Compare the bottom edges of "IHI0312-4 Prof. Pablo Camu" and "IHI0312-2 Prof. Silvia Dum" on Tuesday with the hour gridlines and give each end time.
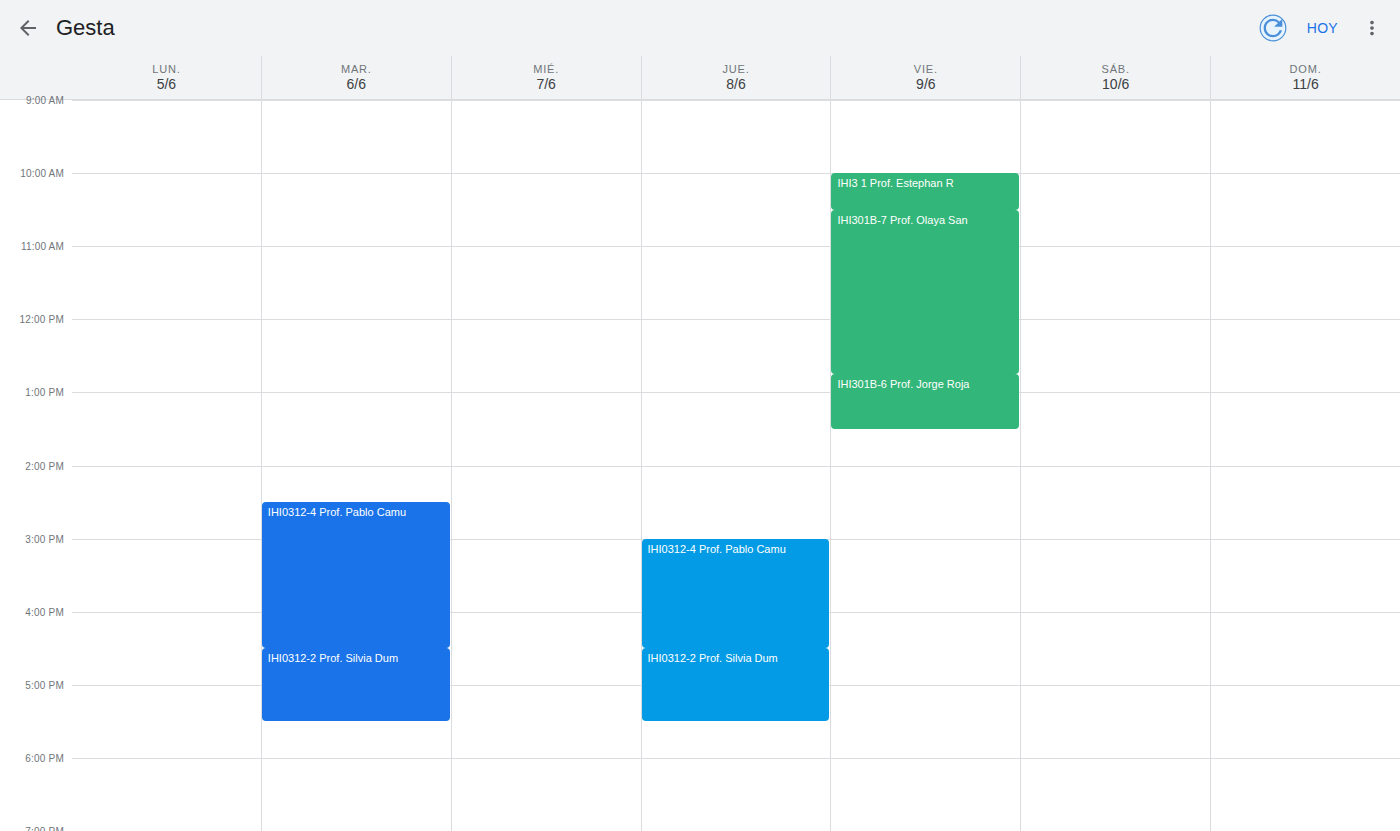
"IHI0312-4 Prof. Pablo Camu": 4:30 PM, halfway between the 4 PM and 5 PM lines. "IHI0312-2 Prof. Silvia Dum": 5:30 PM, halfway between the 5 PM and 6 PM lines.